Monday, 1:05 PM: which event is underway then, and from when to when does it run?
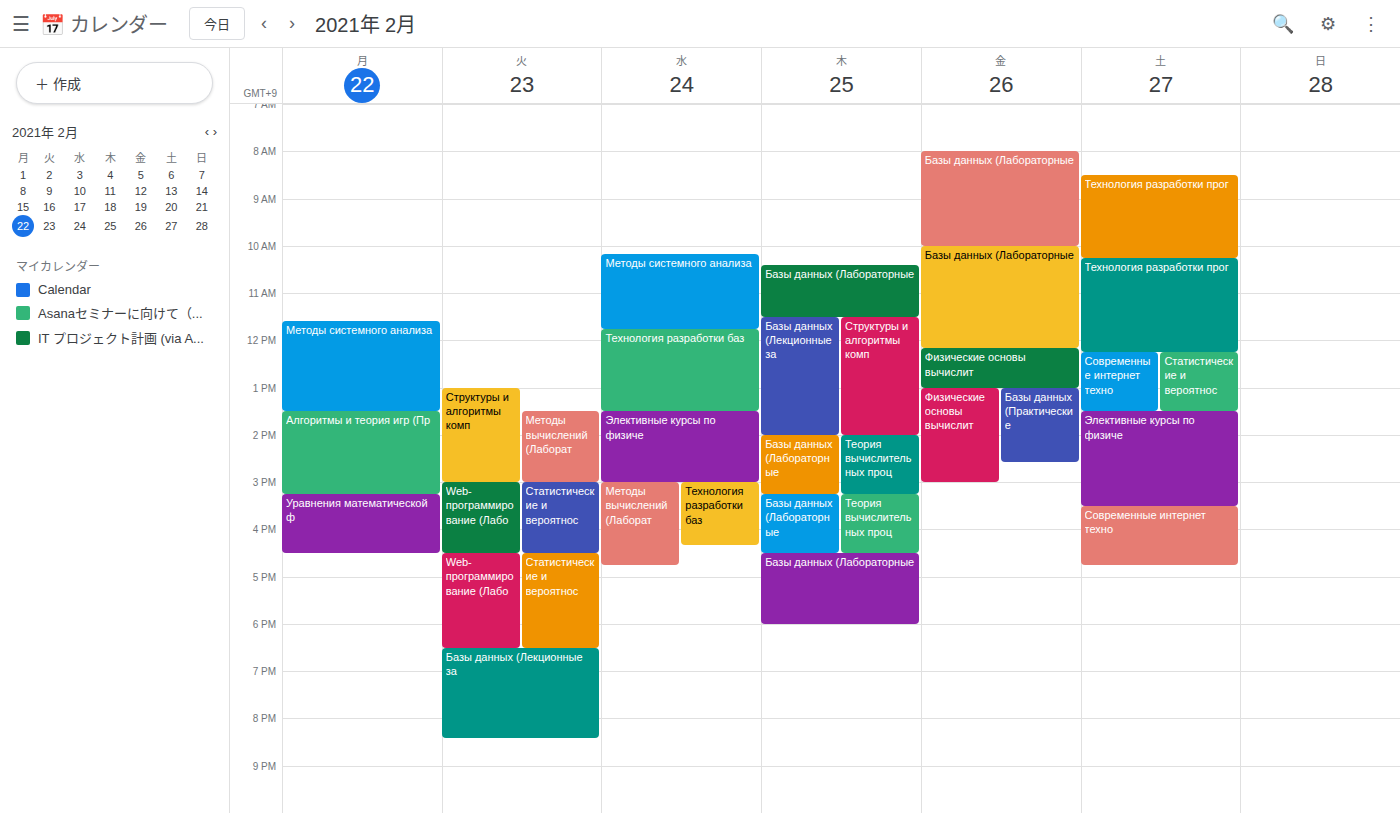
"Методы системного анализа", 11:35 AM to 1:30 PM